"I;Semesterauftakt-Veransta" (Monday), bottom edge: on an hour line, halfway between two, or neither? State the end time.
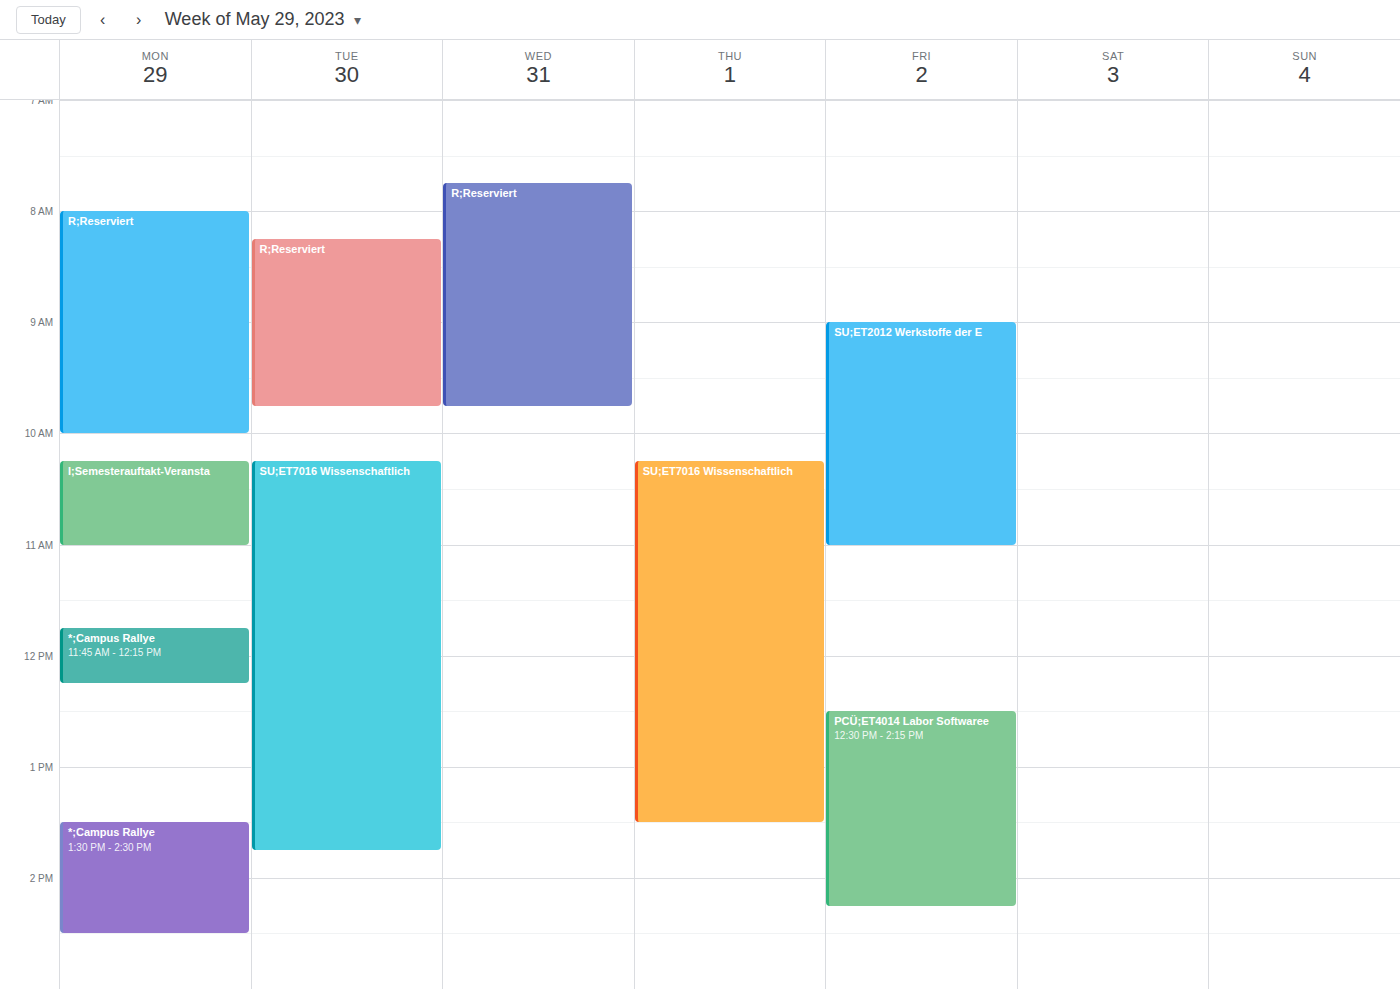
11:00 AM -- exactly on the 11 AM line.